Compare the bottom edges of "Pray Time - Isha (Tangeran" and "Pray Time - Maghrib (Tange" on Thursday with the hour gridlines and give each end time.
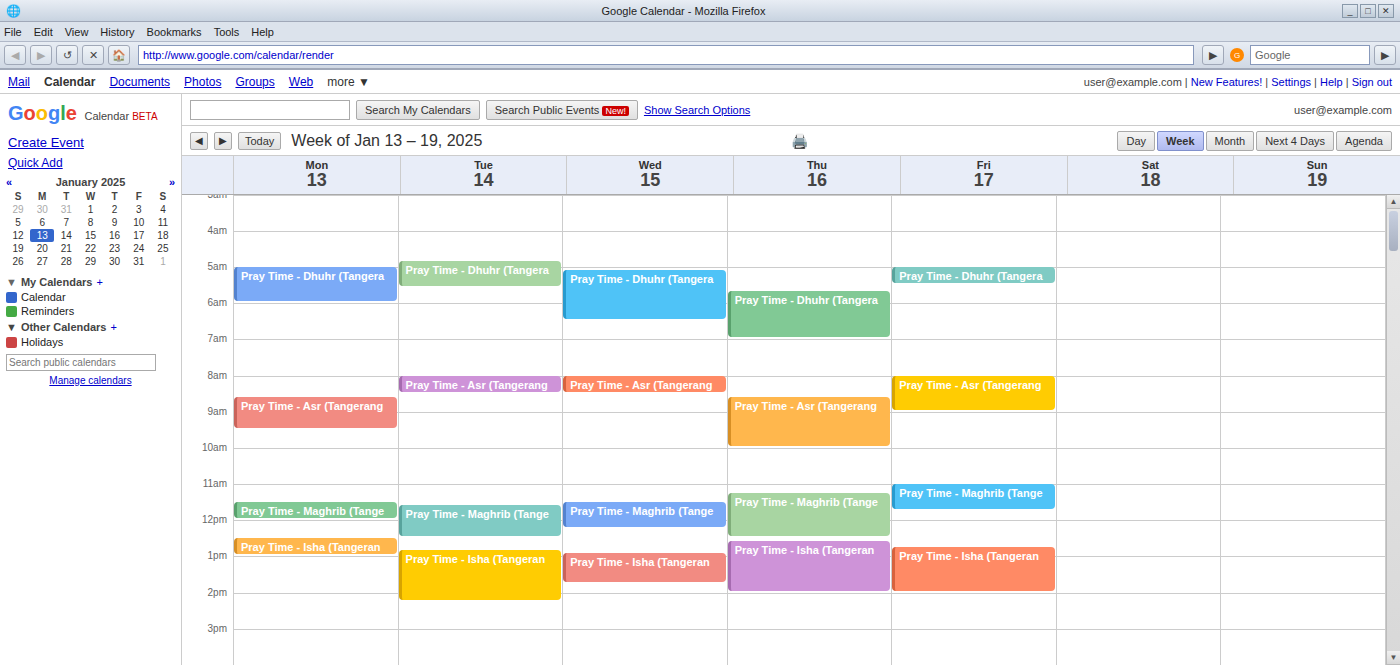
"Pray Time - Isha (Tangeran": 2:00 PM, exactly on the 2 PM line. "Pray Time - Maghrib (Tange": 12:30 PM, halfway between the 12 PM and 1 PM lines.